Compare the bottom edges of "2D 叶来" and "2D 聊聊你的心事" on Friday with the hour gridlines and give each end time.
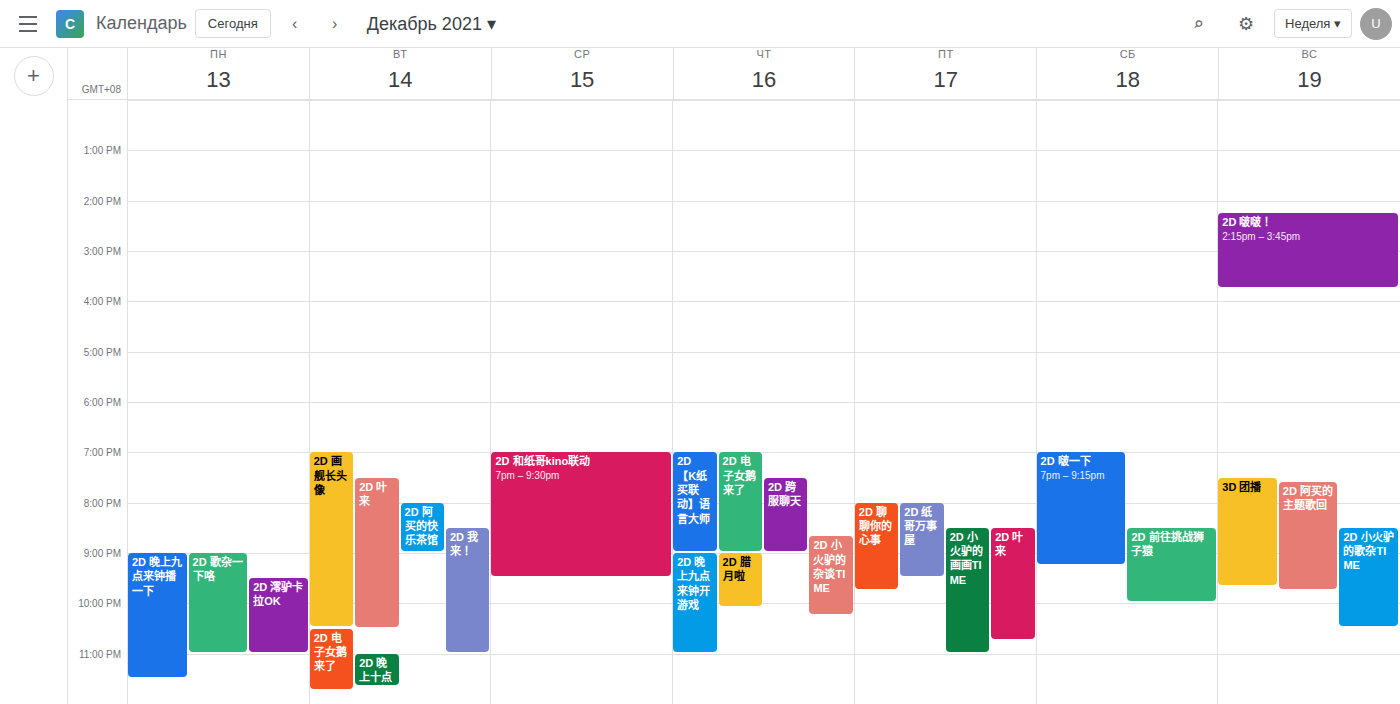
"2D 叶来": 10:45 PM, neither: three quarters of the way from the 10 PM line to the 11 PM line. "2D 聊聊你的心事": 9:45 PM, neither: three quarters of the way from the 9 PM line to the 10 PM line.